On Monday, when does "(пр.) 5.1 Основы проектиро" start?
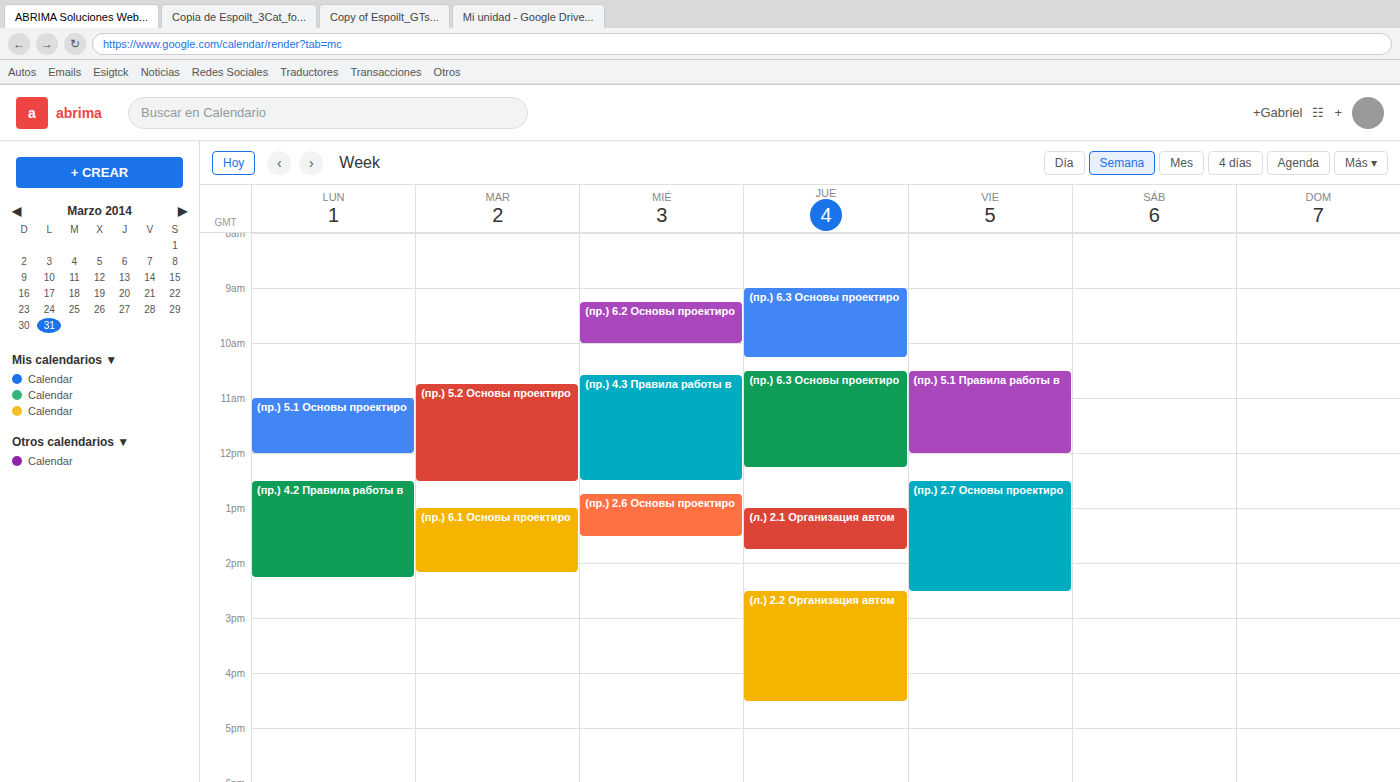
11:00 AM